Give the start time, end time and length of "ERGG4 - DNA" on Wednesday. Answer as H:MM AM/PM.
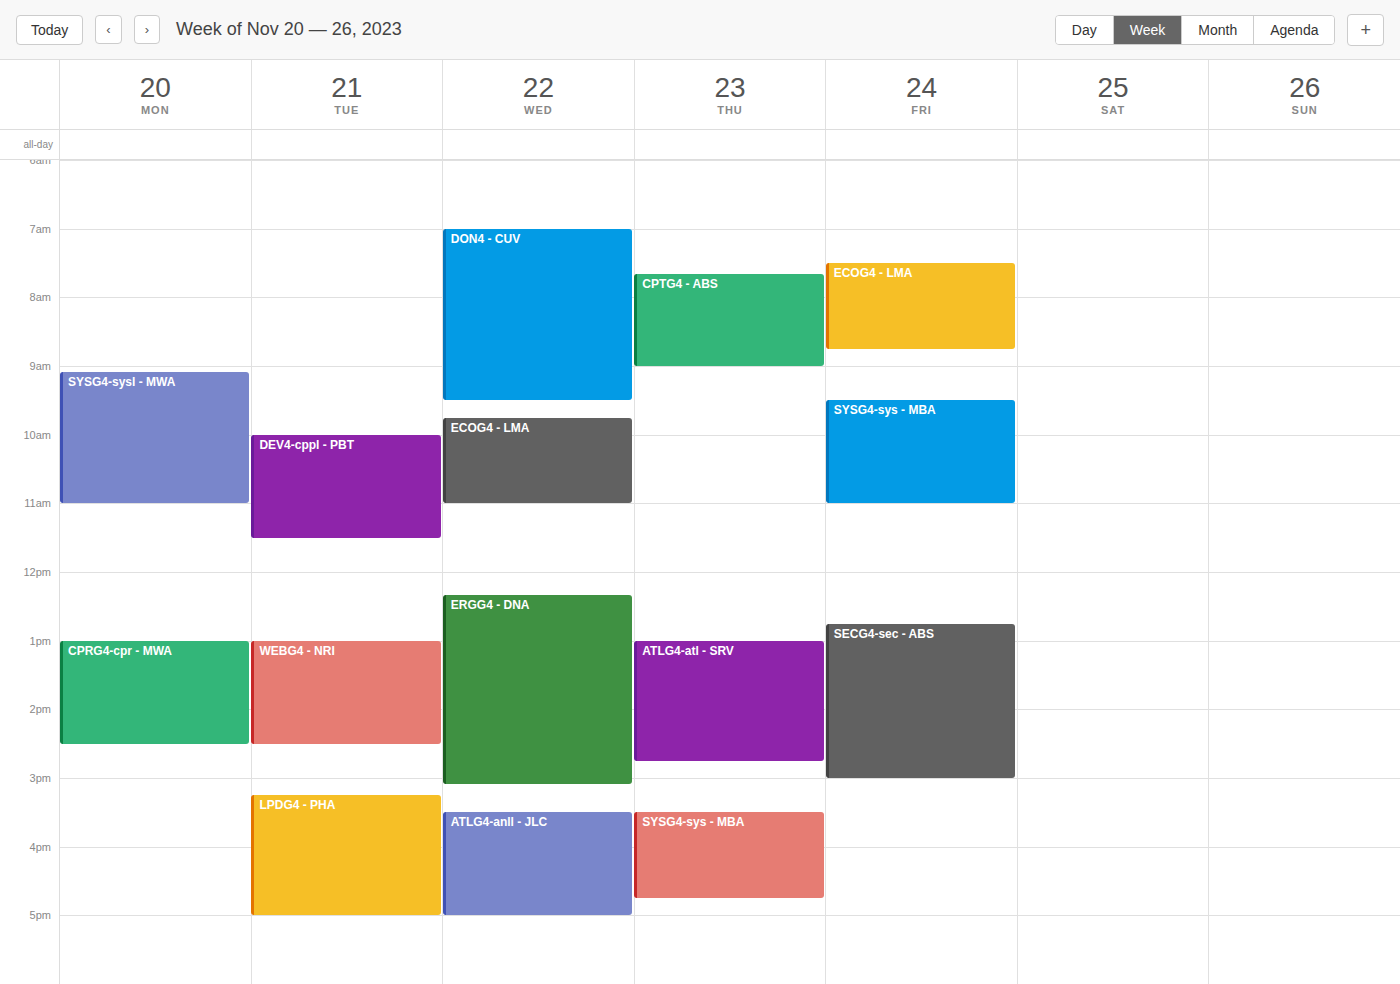
12:20 PM to 3:05 PM, 2 hours 45 minutes